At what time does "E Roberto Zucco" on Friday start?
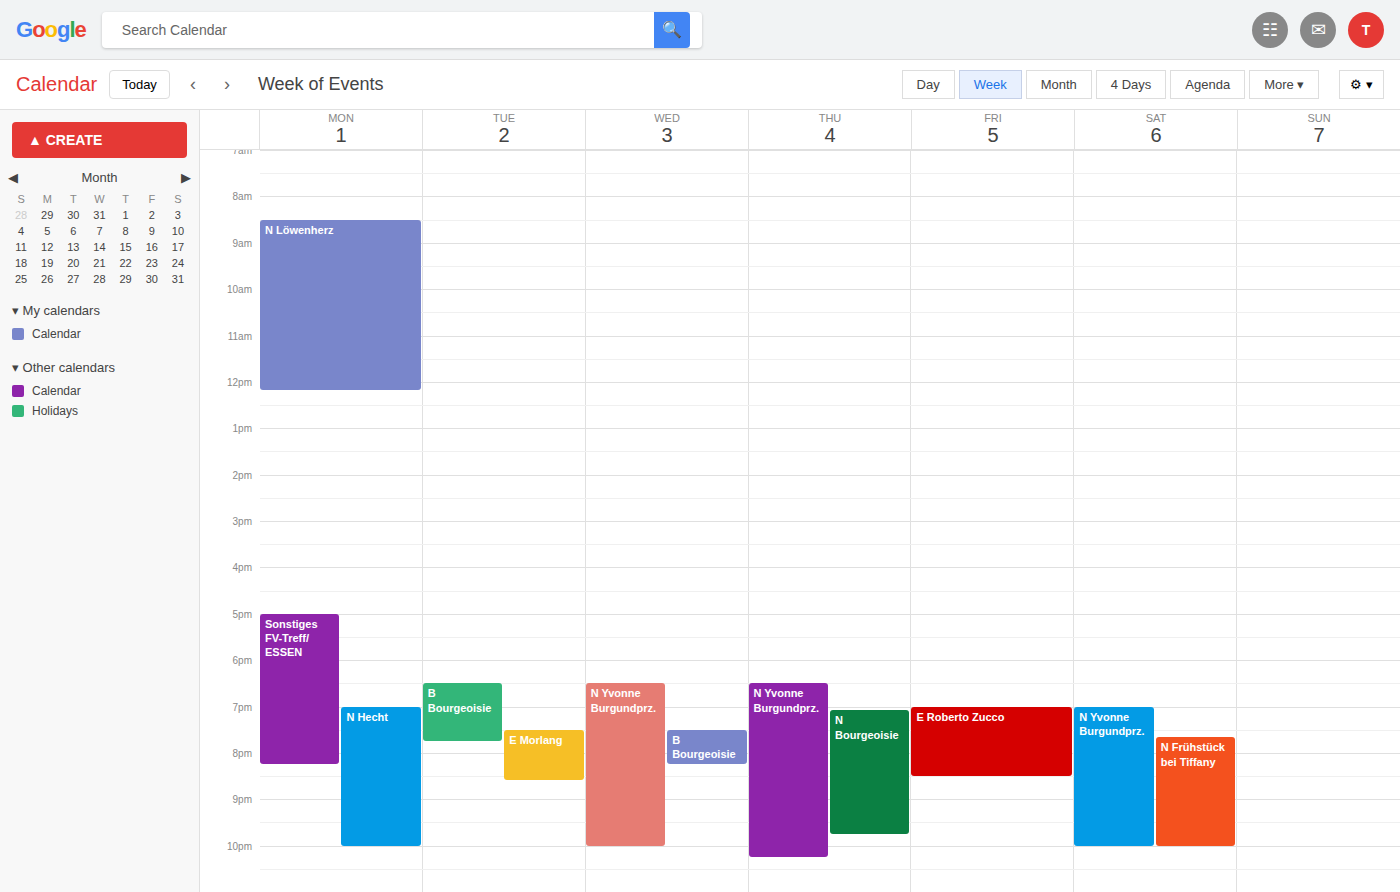
19:00